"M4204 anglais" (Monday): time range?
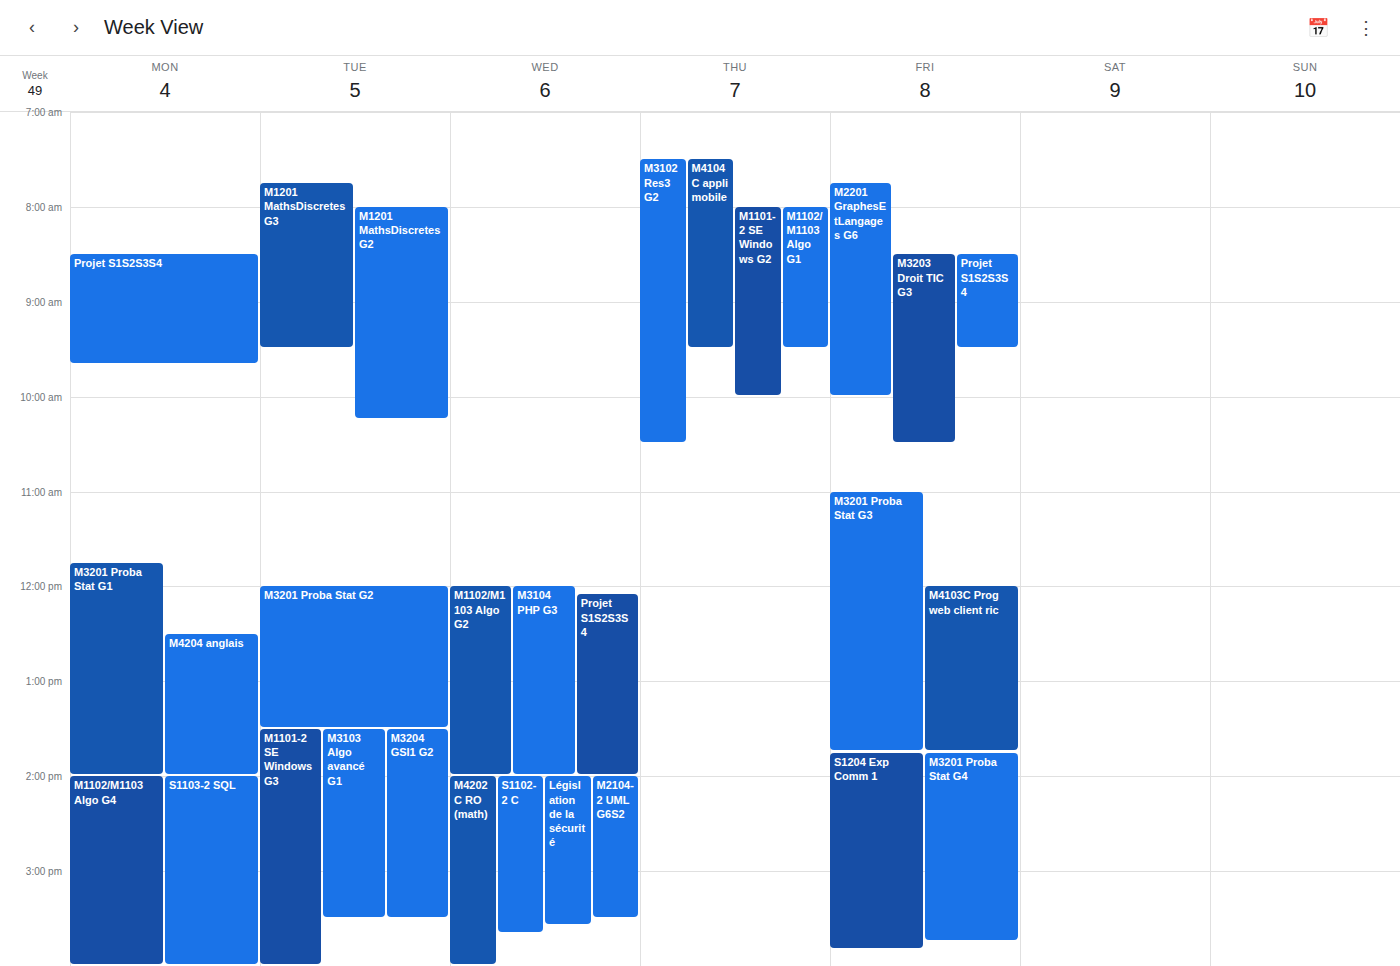
12:30 PM to 2:00 PM